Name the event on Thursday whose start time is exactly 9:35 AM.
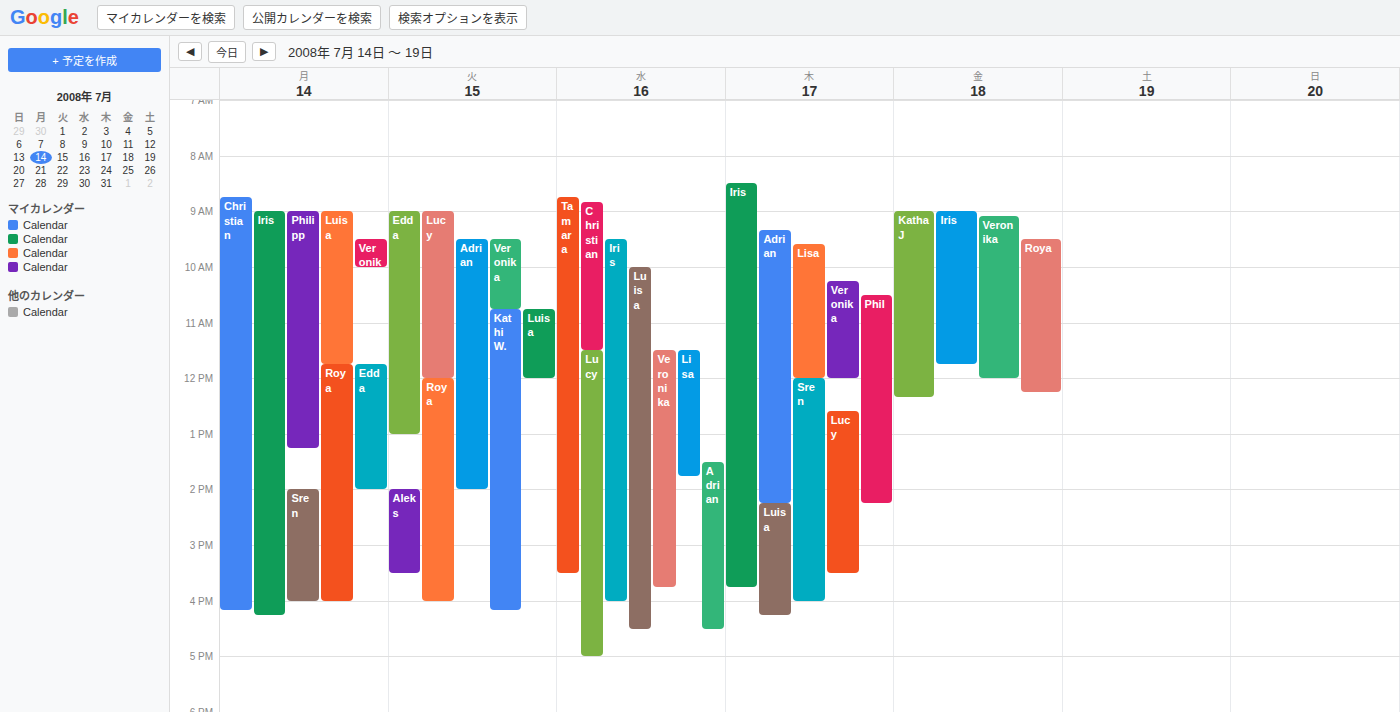
"Lisa"